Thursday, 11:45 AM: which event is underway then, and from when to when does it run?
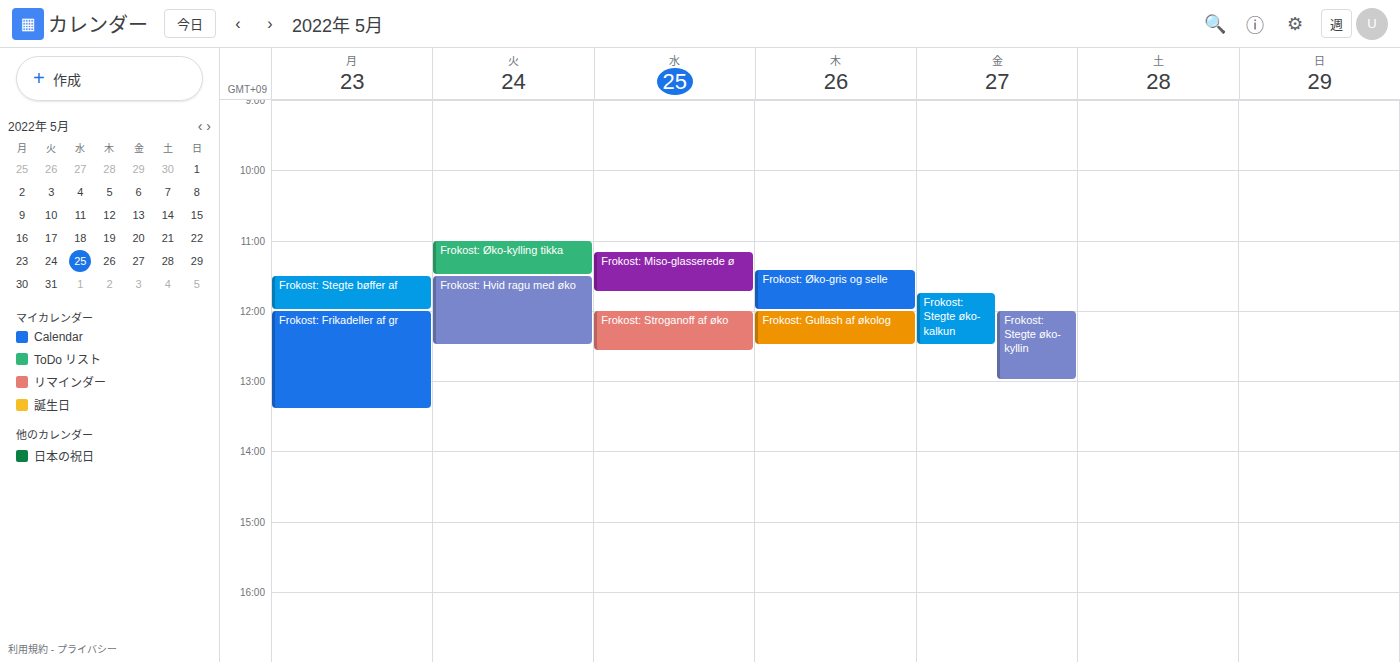
"Frokost: Øko-gris og selle", 11:25 AM to 12:00 PM